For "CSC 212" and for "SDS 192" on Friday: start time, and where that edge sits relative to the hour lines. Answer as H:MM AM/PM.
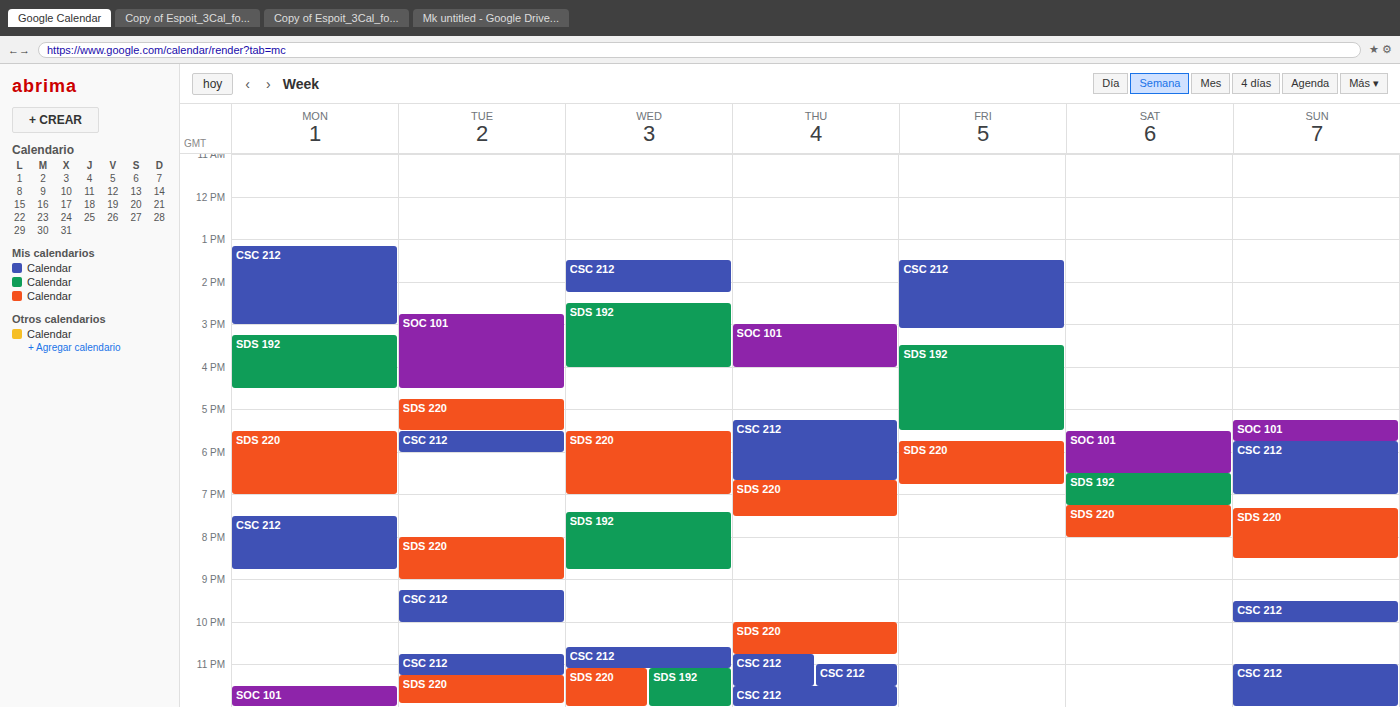
"CSC 212": 1:30 PM, halfway between the 1 PM and 2 PM lines. "SDS 192": 3:30 PM, halfway between the 3 PM and 4 PM lines.